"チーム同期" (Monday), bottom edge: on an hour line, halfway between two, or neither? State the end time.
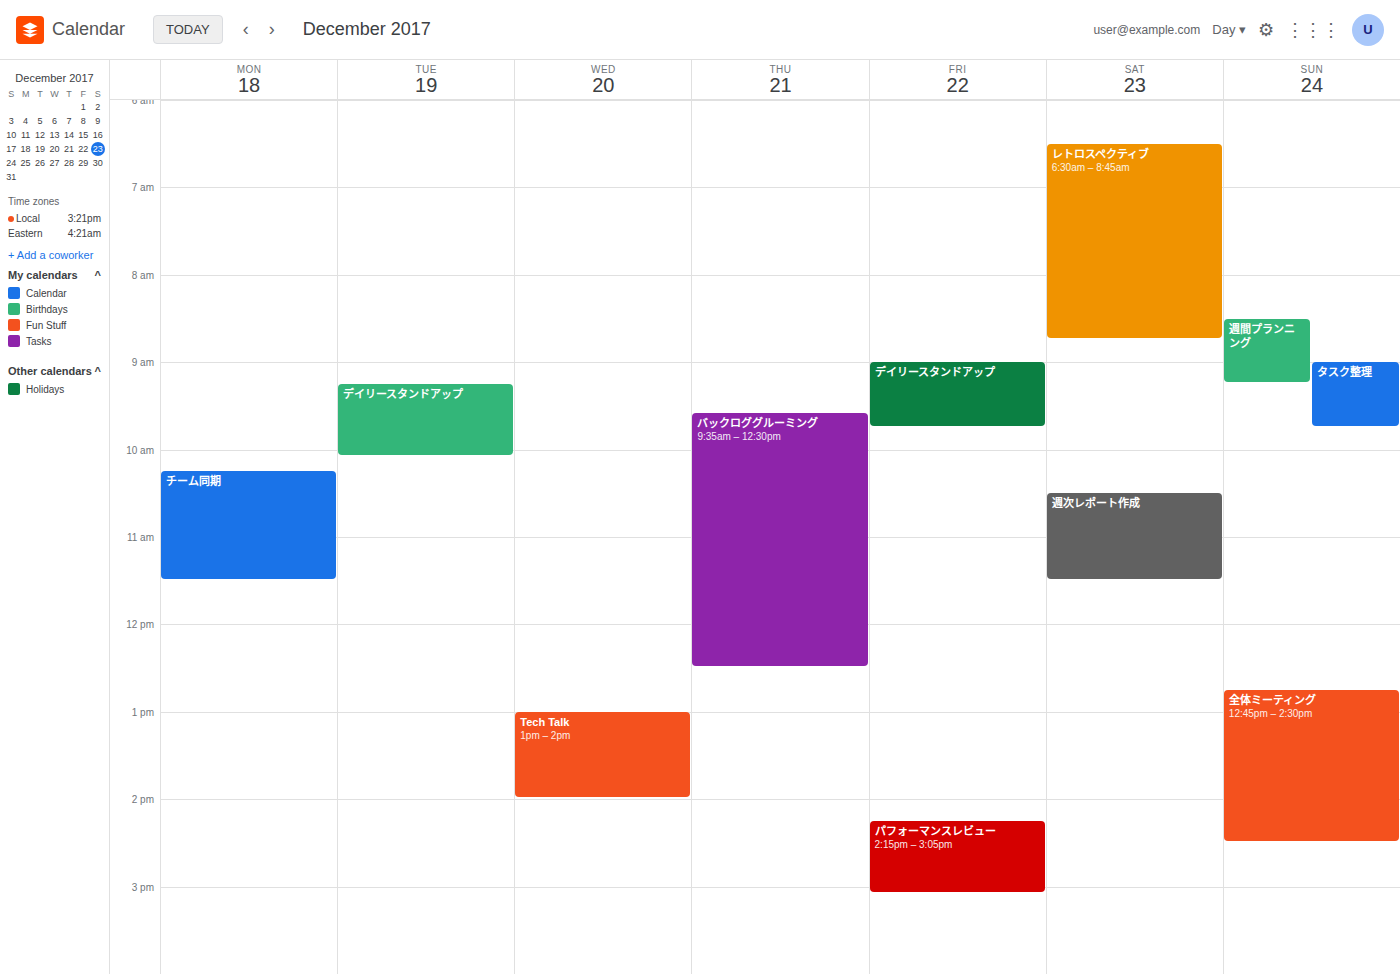
11:30 AM -- halfway between the 11 AM and 12 PM lines.